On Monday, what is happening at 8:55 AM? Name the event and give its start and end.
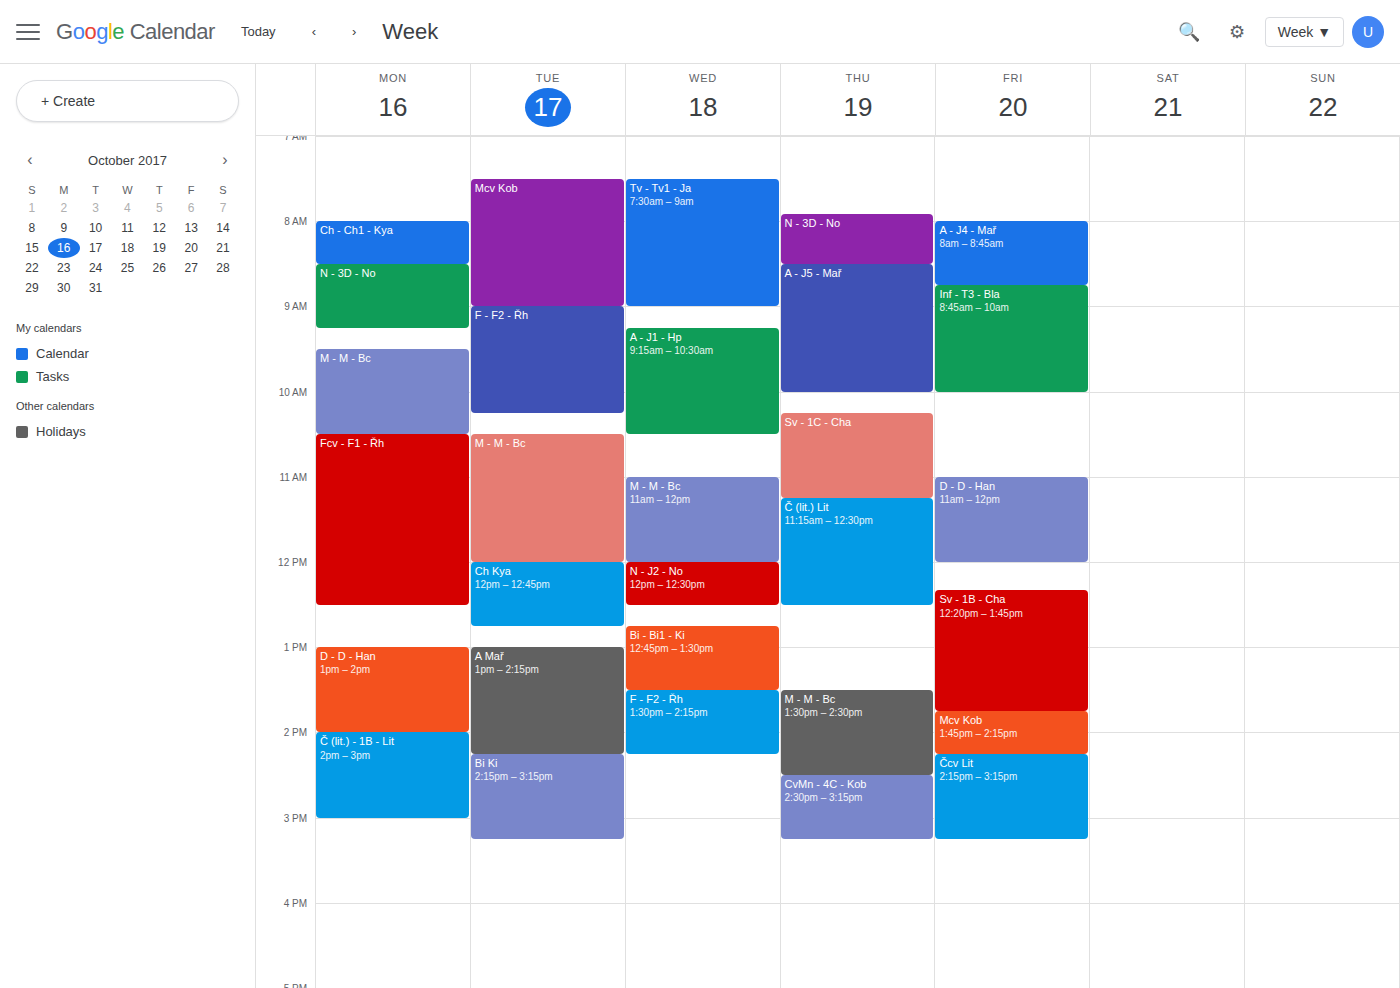
"N - 3D - No", 8:30 AM to 9:15 AM